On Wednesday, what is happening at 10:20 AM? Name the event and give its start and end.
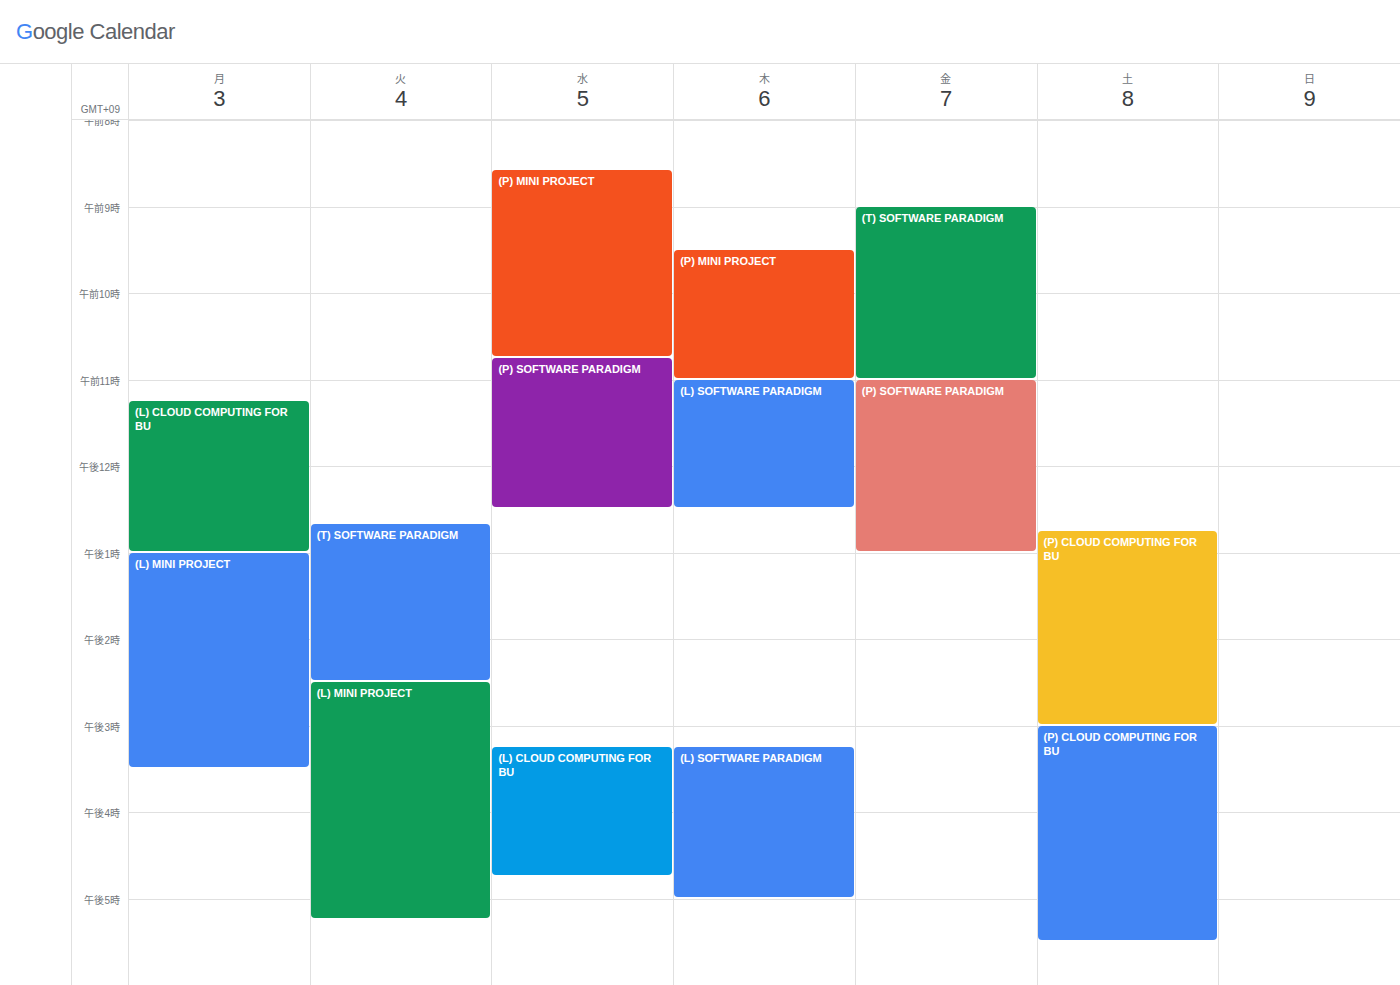
"(P) MINI PROJECT", 8:35 AM to 10:45 AM